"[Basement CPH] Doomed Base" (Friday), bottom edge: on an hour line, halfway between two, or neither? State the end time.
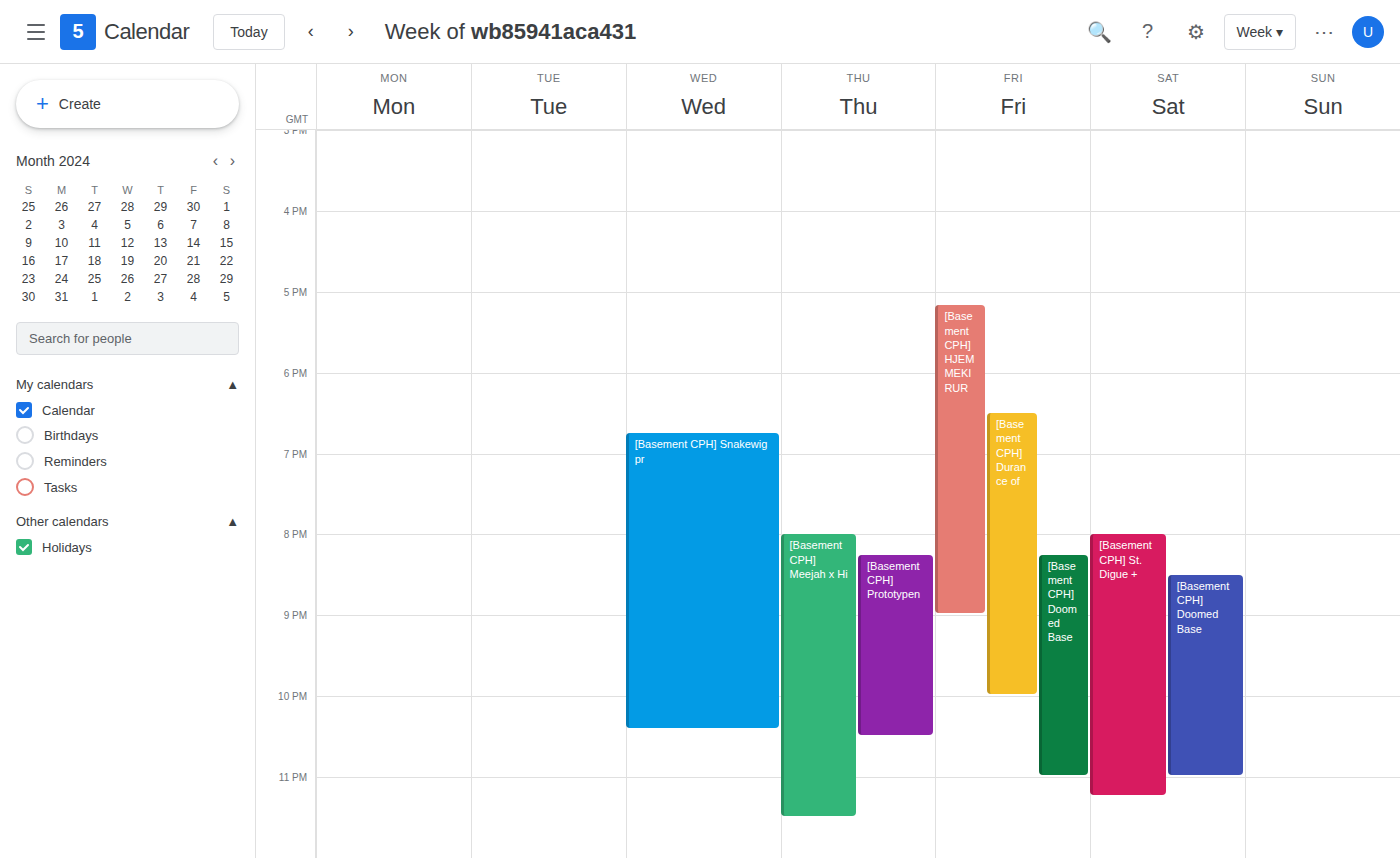
23:00 -- exactly on the 23:00 line.